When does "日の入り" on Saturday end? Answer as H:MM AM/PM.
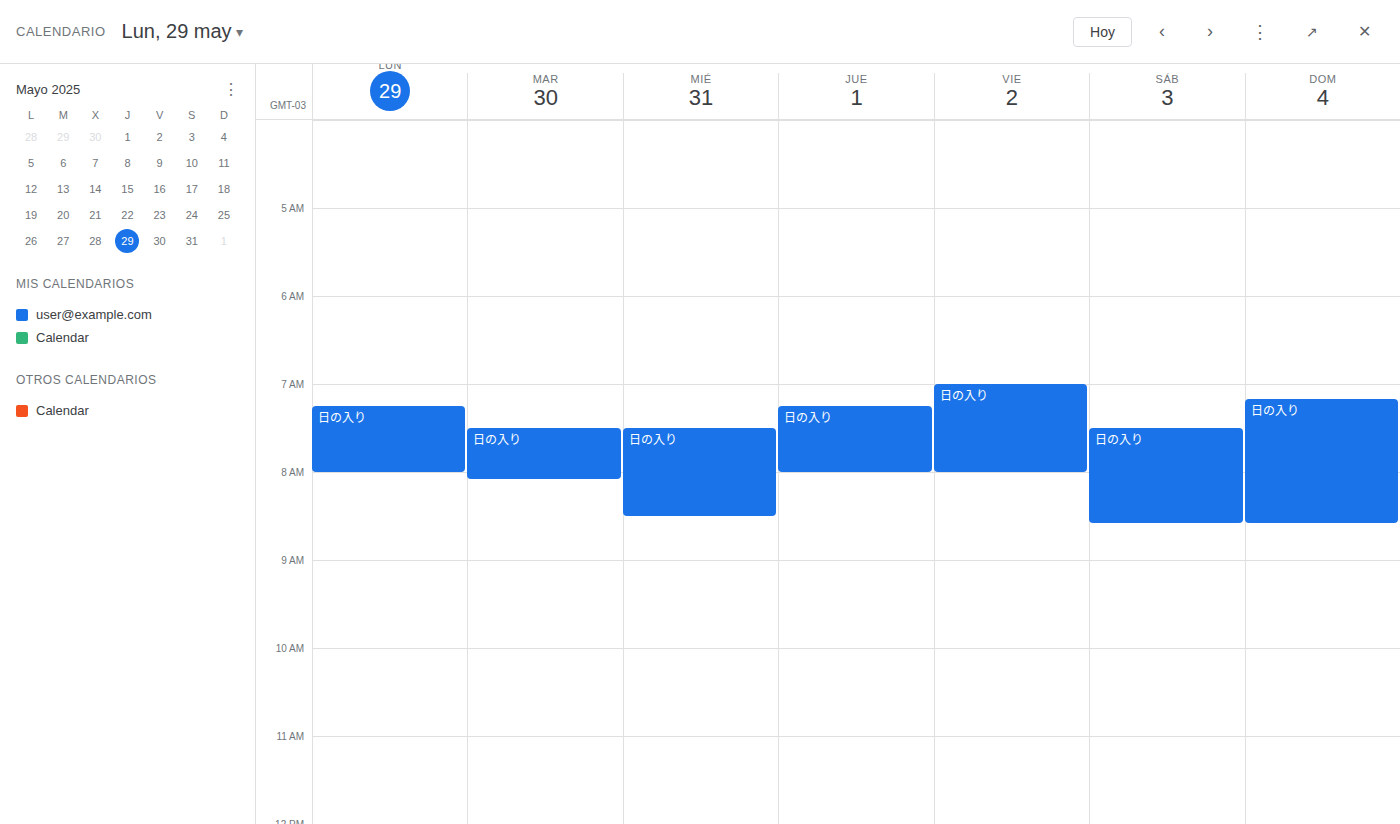
8:35 AM